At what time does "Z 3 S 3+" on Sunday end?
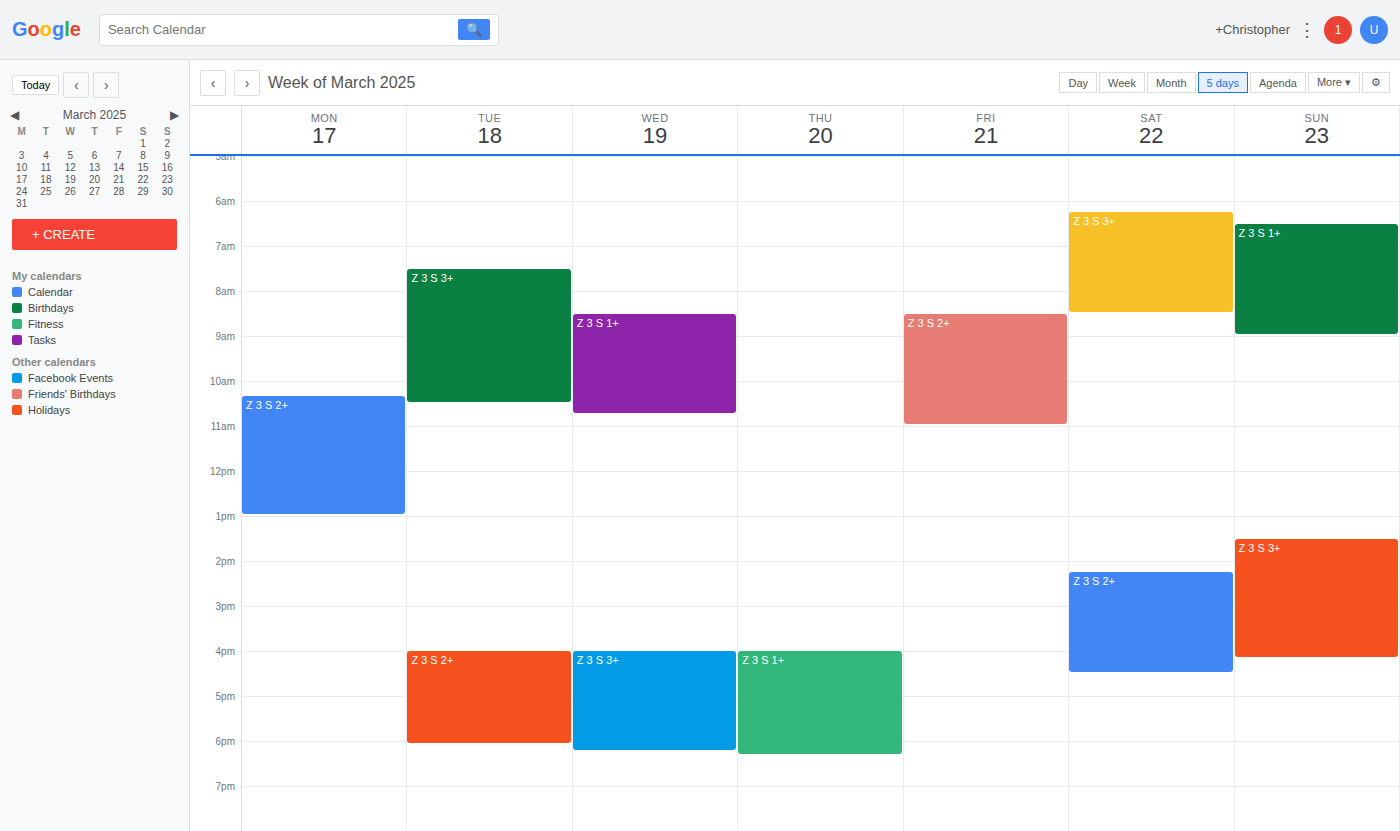
16:10